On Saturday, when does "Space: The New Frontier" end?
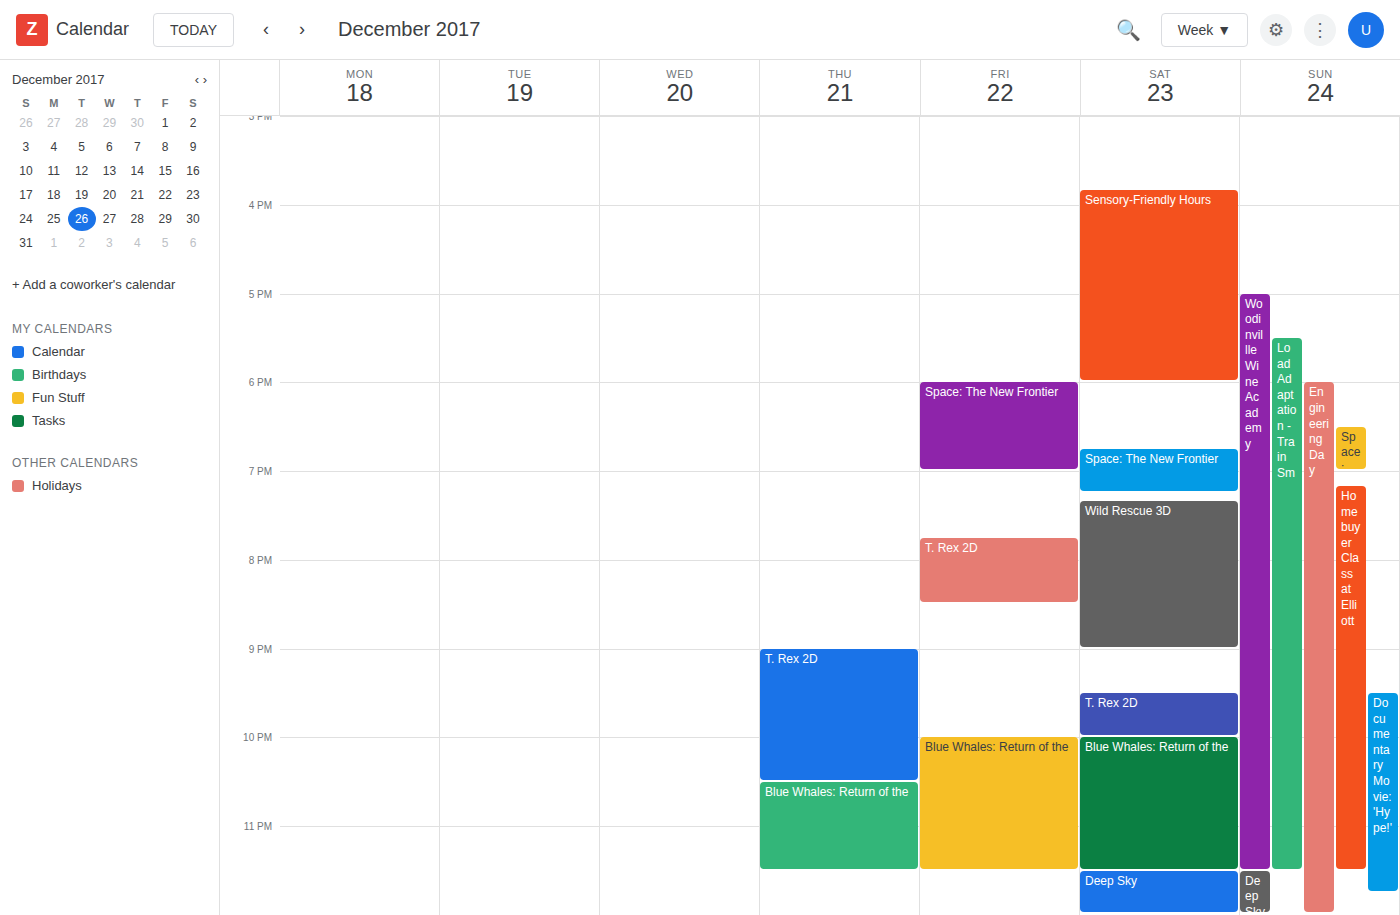
7:15 PM